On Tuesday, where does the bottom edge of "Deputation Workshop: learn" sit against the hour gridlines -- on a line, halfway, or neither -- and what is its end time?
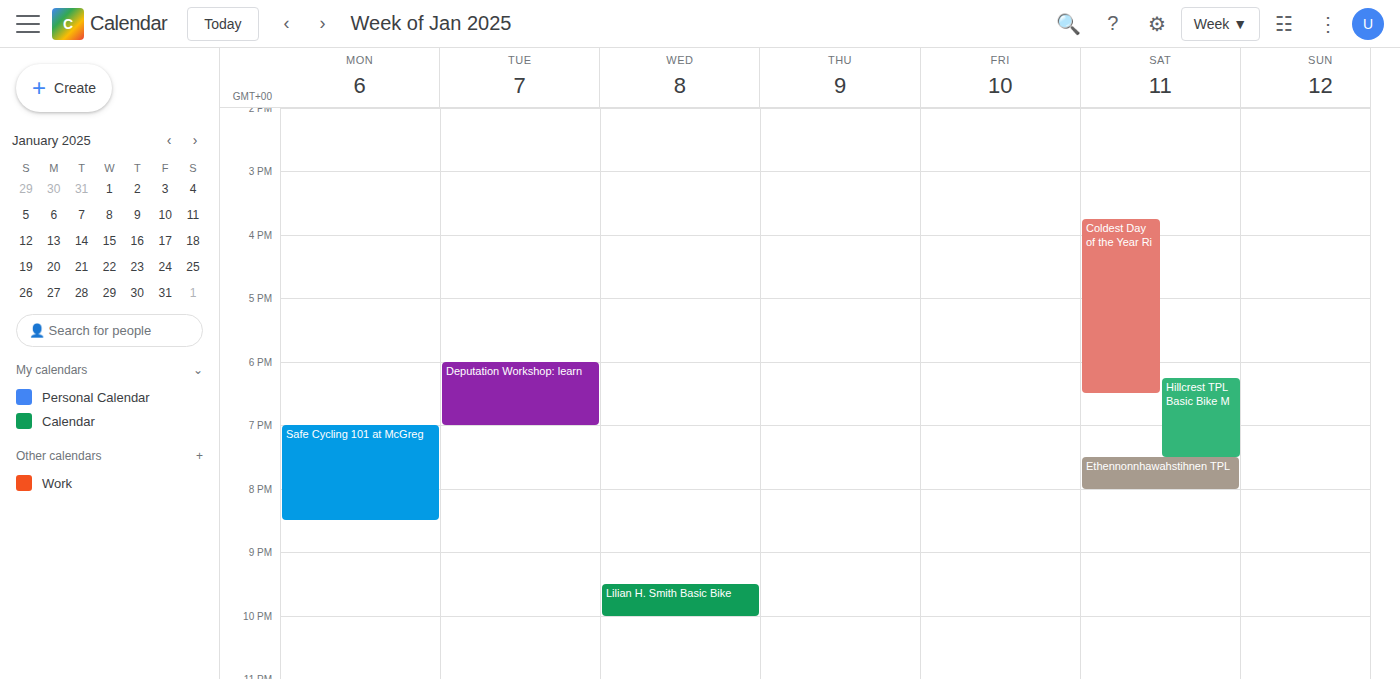
7:00 PM -- exactly on the 7 PM line.